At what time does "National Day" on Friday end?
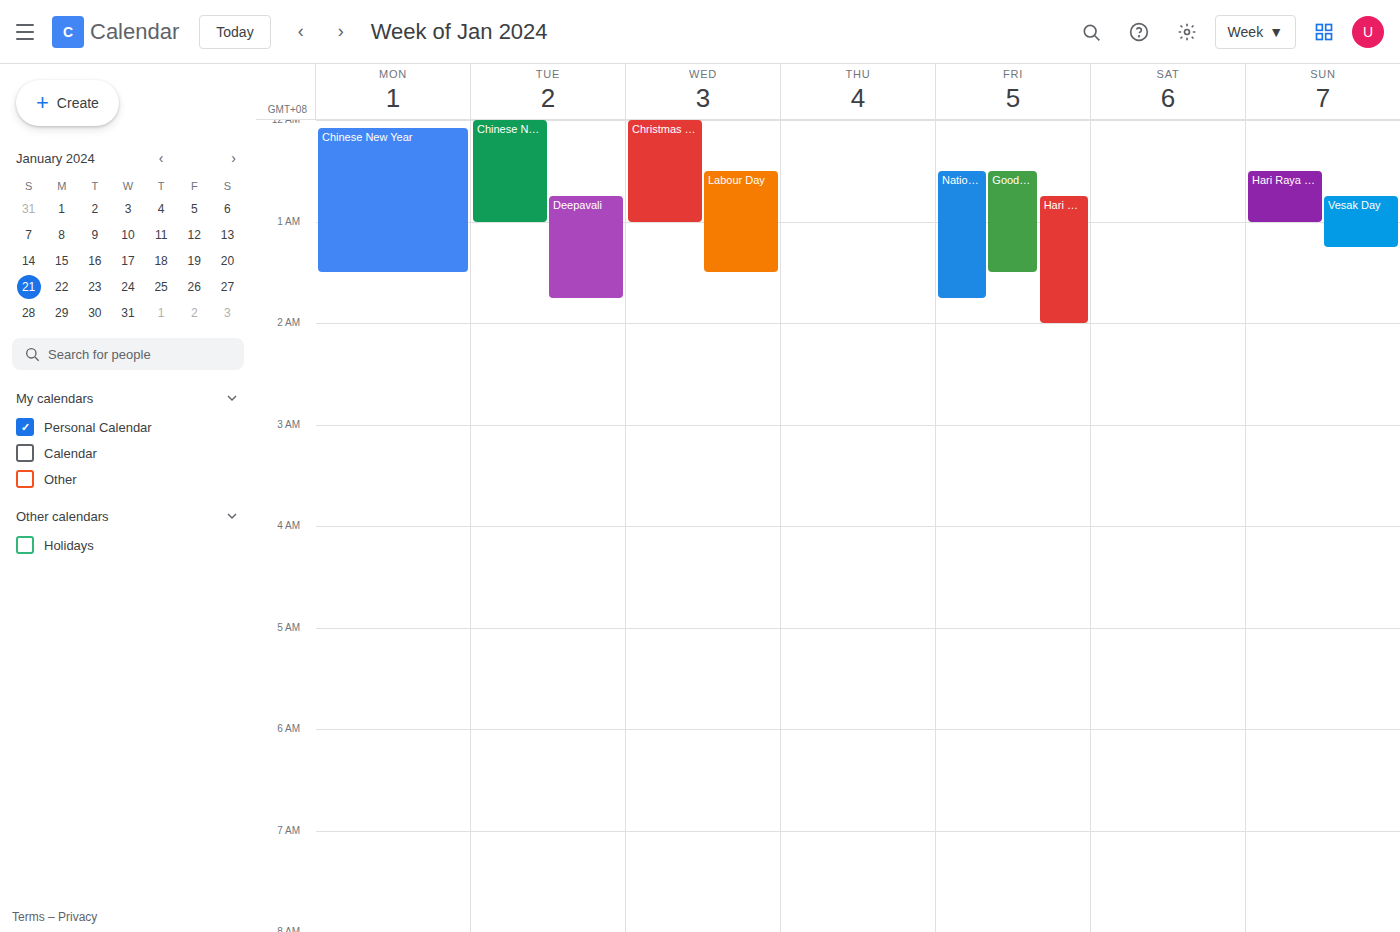
1:45 AM